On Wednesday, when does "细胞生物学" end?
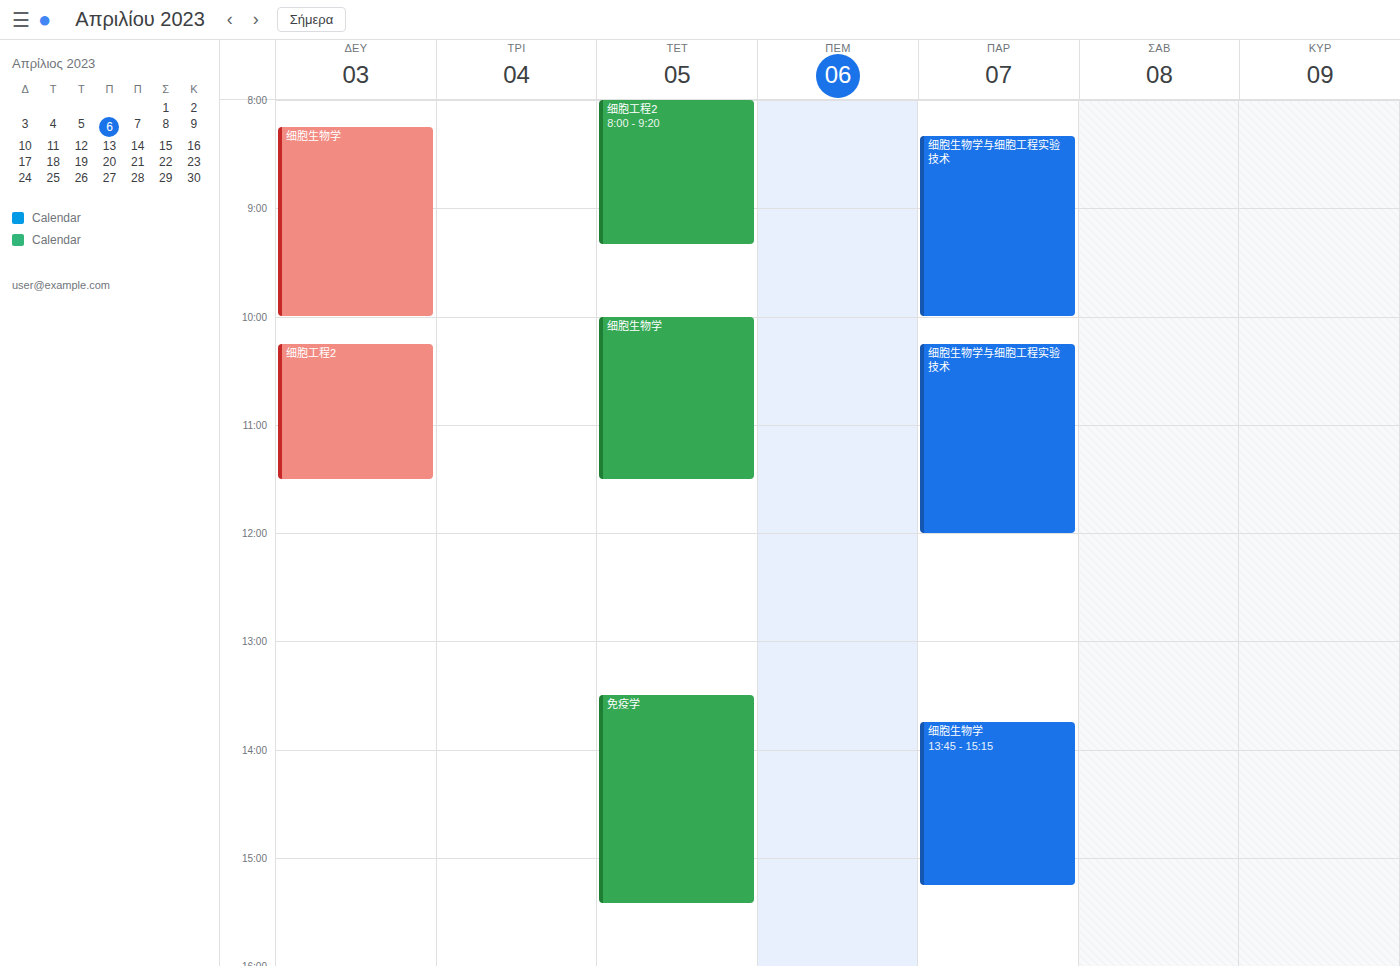
11:30 AM